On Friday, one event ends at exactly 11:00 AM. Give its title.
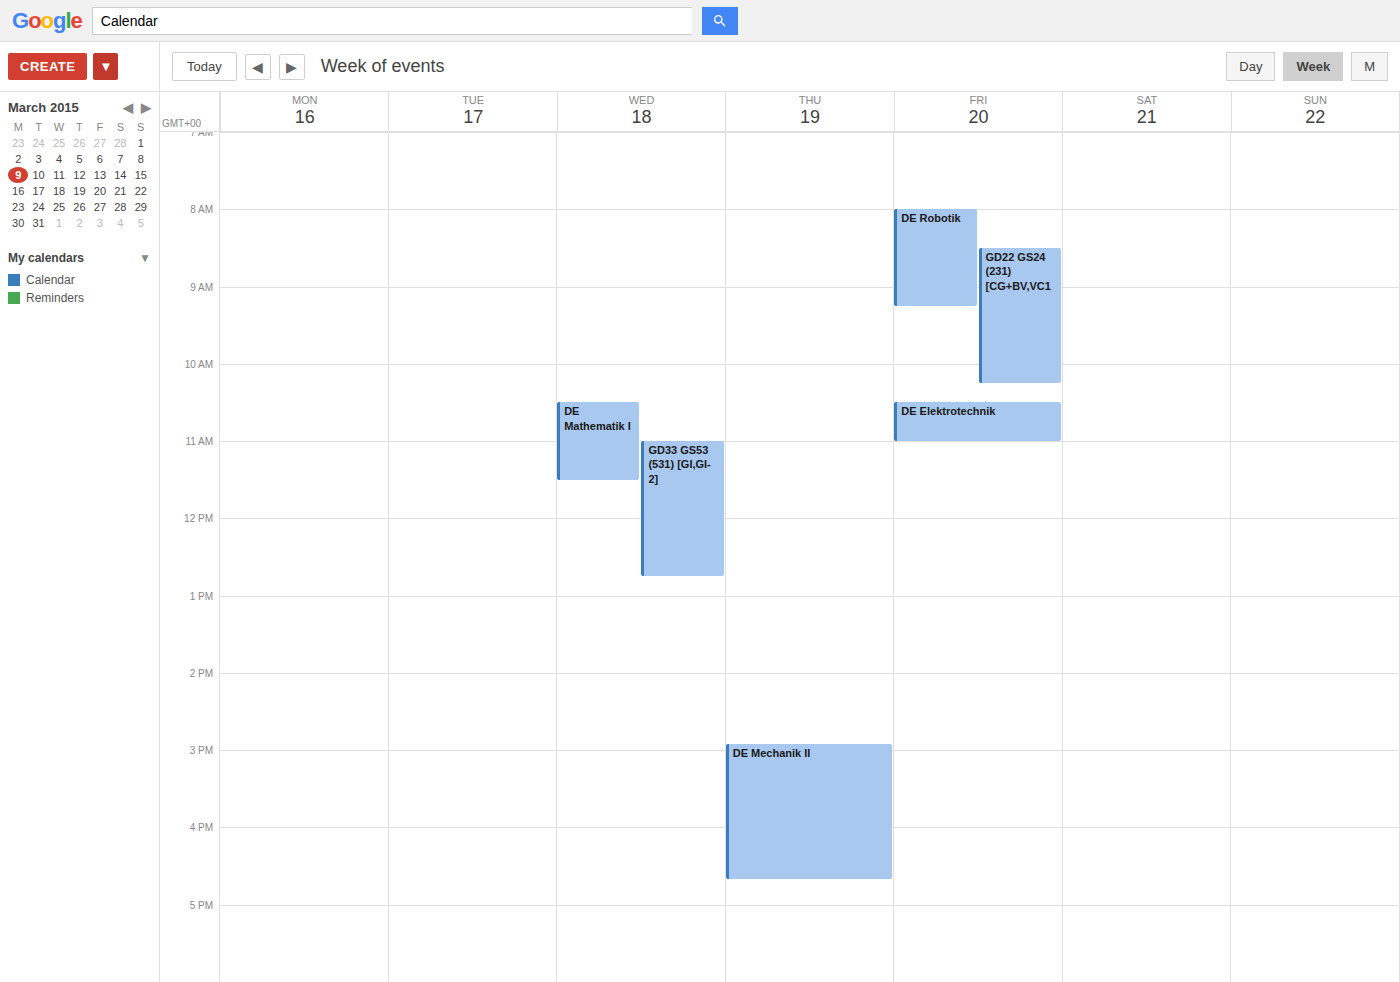
"DE Elektrotechnik"